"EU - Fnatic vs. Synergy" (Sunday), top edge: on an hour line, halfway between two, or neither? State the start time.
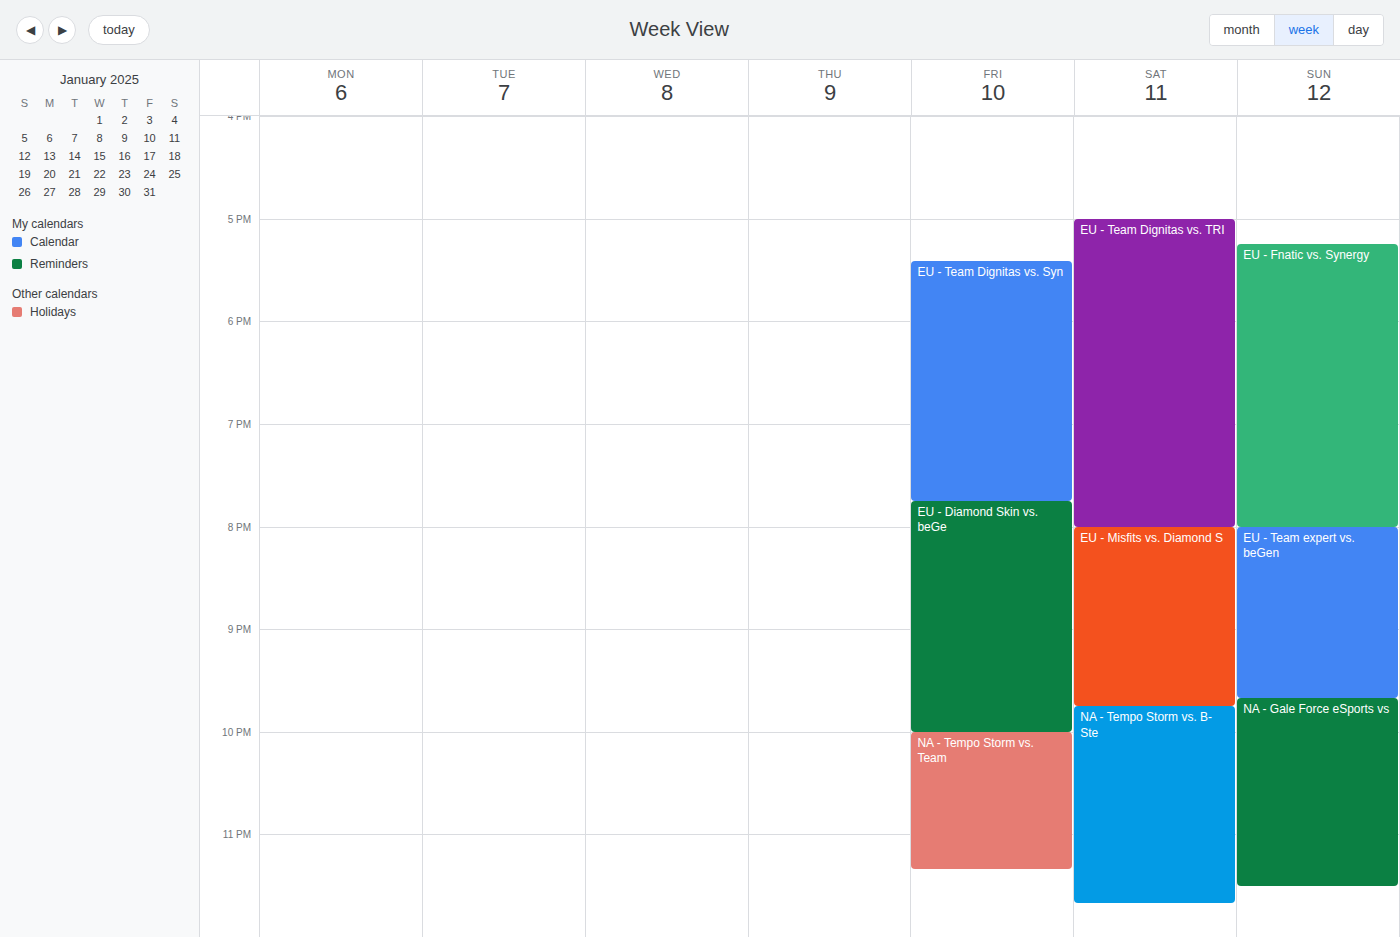
5:15 PM -- neither: a quarter of the way from the 5 PM line to the 6 PM line.